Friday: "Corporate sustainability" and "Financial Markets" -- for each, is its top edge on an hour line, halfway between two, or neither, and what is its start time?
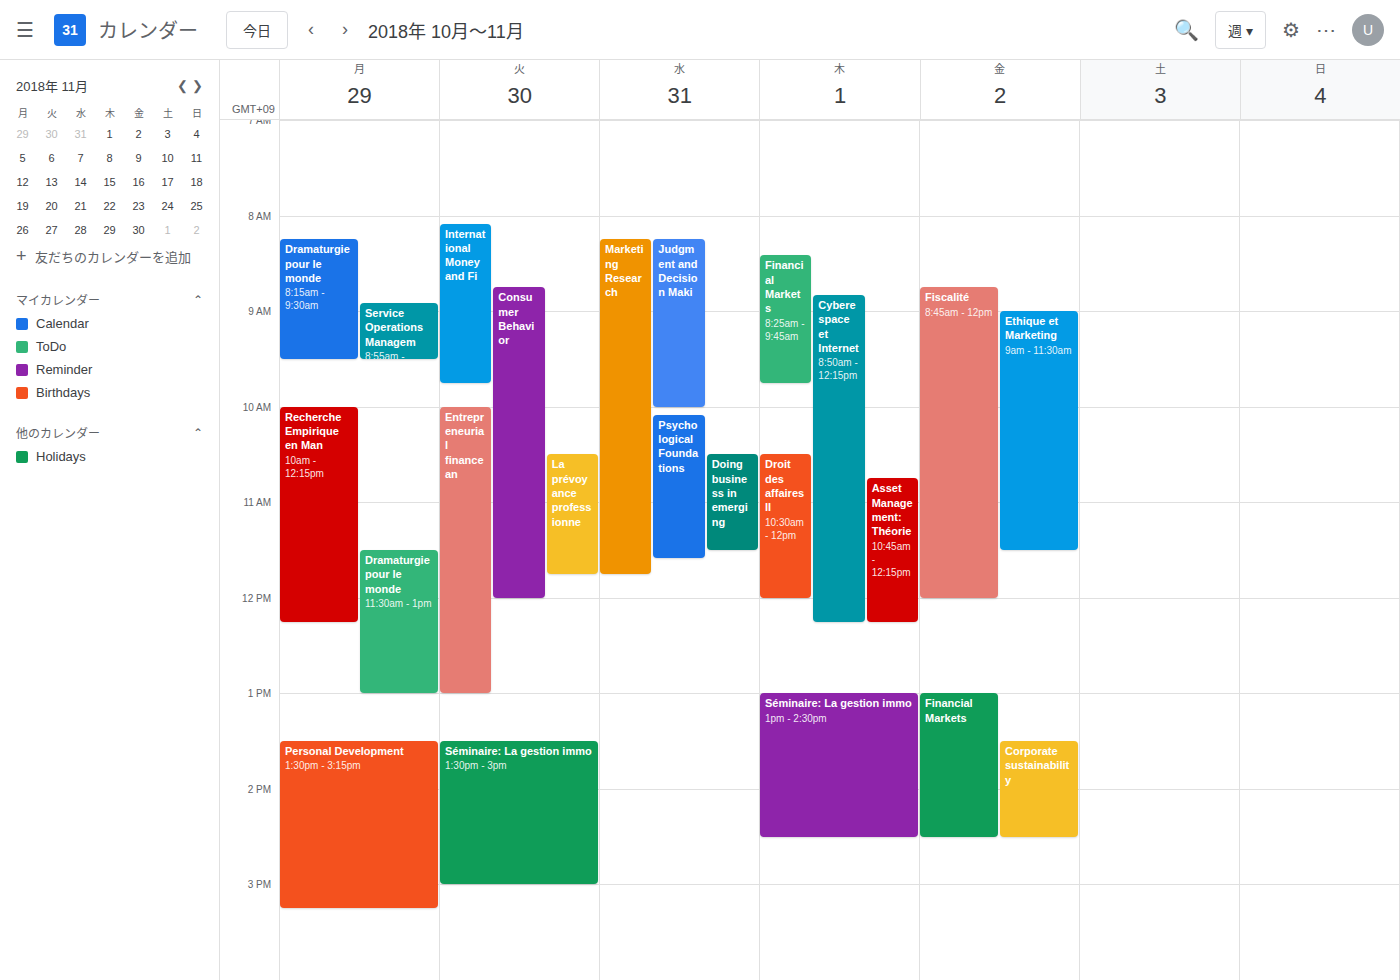
"Corporate sustainability": 1:30 PM, halfway between the 1 PM and 2 PM lines. "Financial Markets": 1:00 PM, exactly on the 1 PM line.